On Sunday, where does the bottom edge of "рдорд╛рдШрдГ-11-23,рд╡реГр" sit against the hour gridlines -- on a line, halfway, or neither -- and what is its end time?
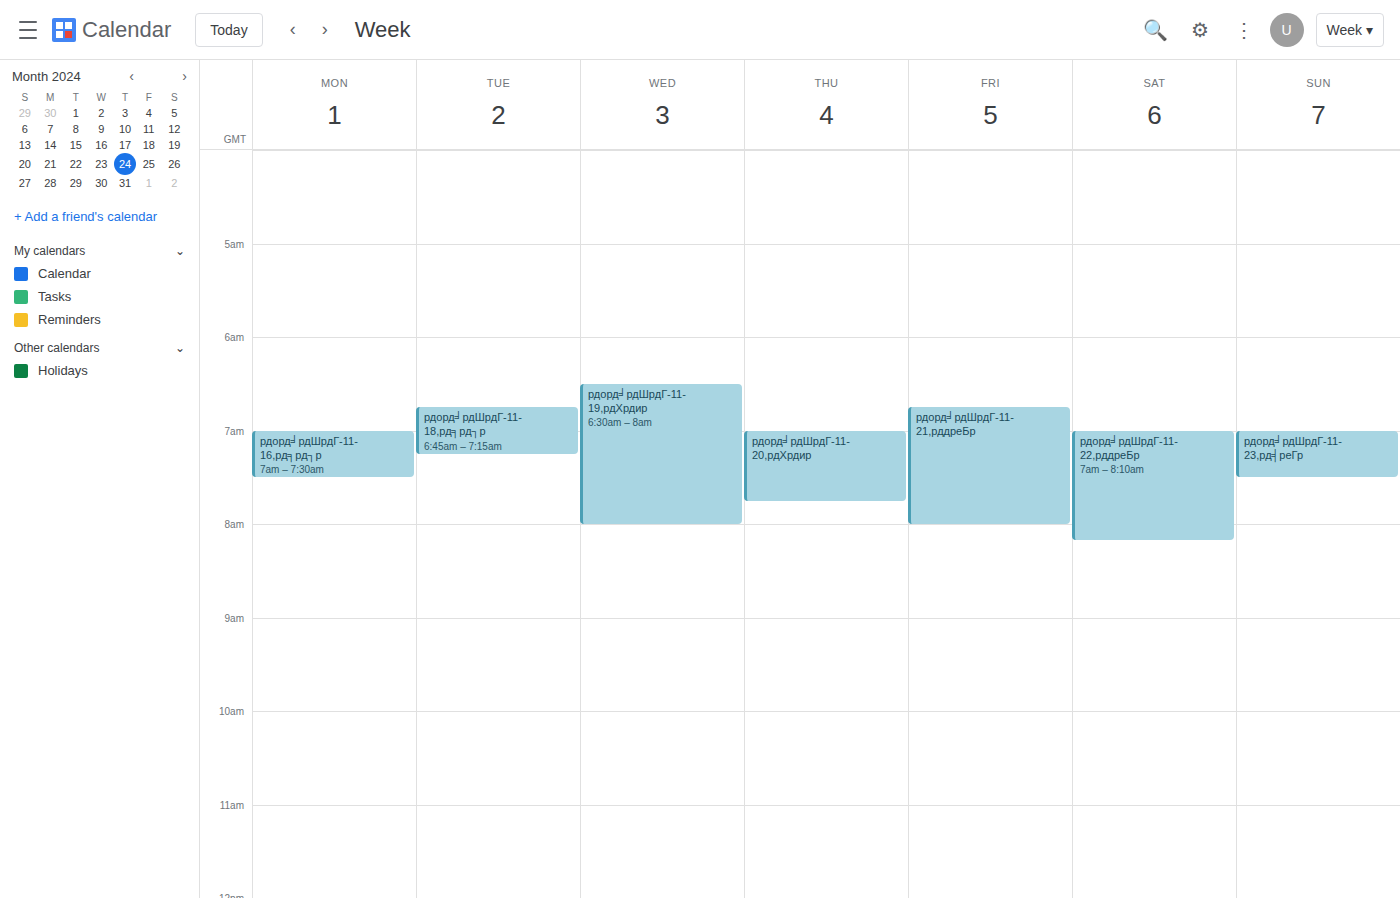
7:30 AM -- halfway between the 7 AM and 8 AM lines.